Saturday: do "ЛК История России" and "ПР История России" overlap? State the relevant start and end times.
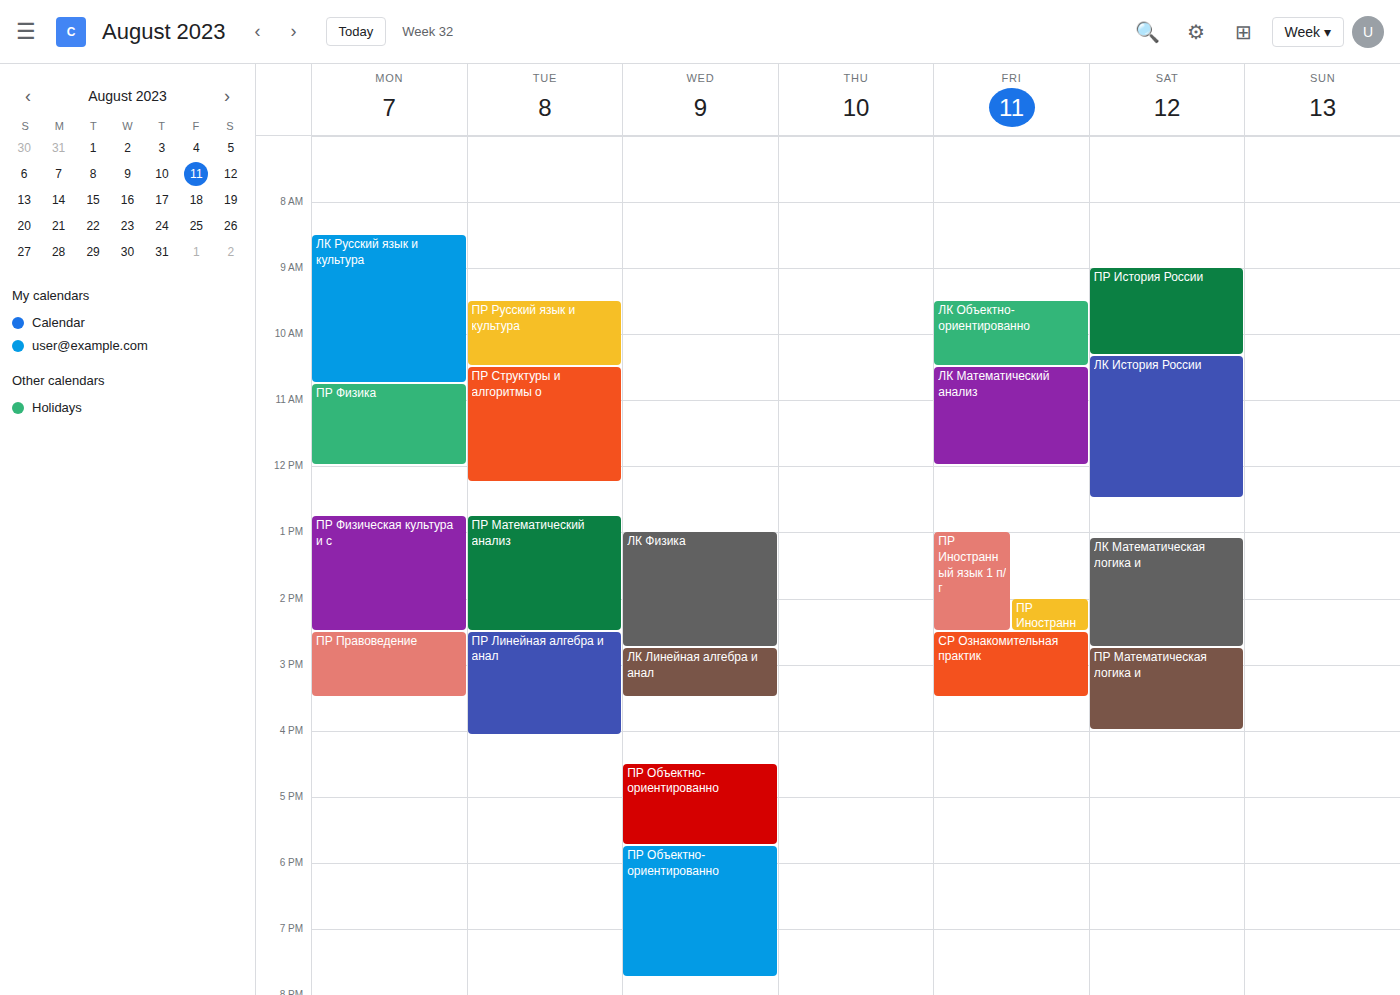
"ПР История России" ends at 10:20 AM, exactly when "ЛК История России" starts -- they touch but do not overlap.